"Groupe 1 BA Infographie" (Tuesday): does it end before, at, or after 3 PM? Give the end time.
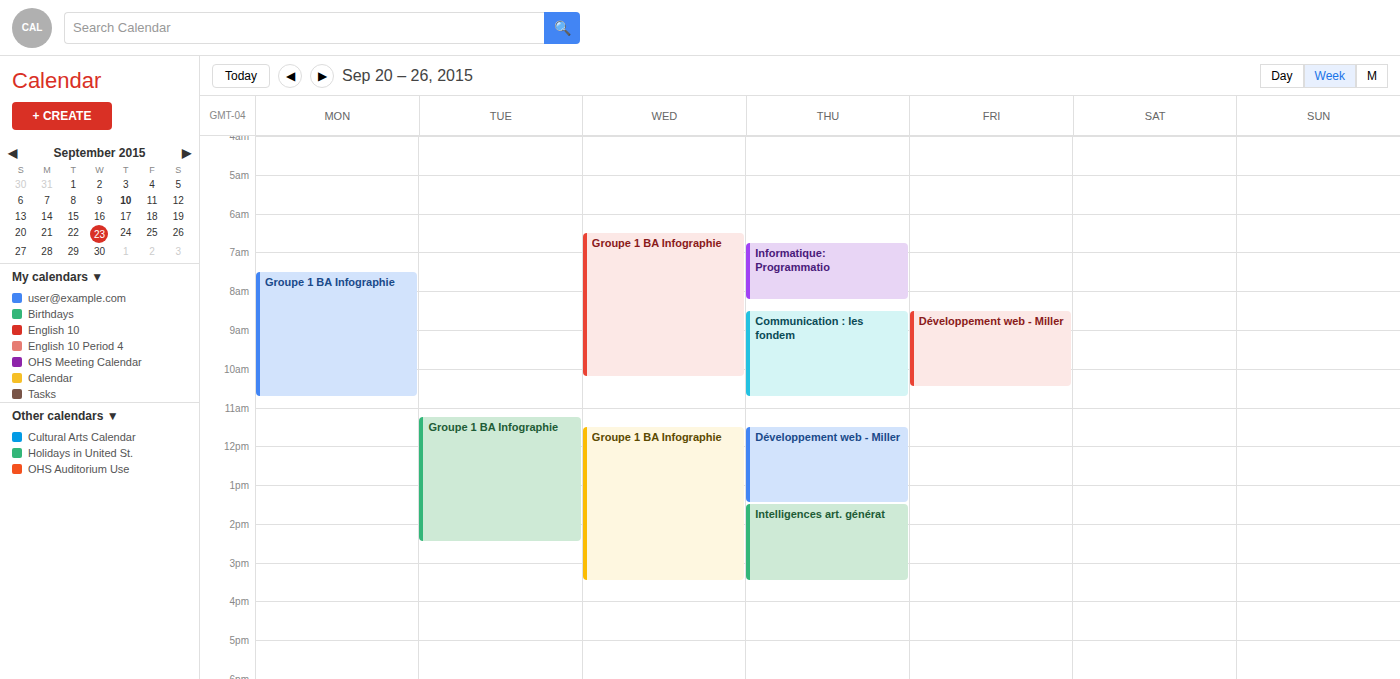
2:30 PM -- before 3 PM, 30 minutes above the 3 PM line.